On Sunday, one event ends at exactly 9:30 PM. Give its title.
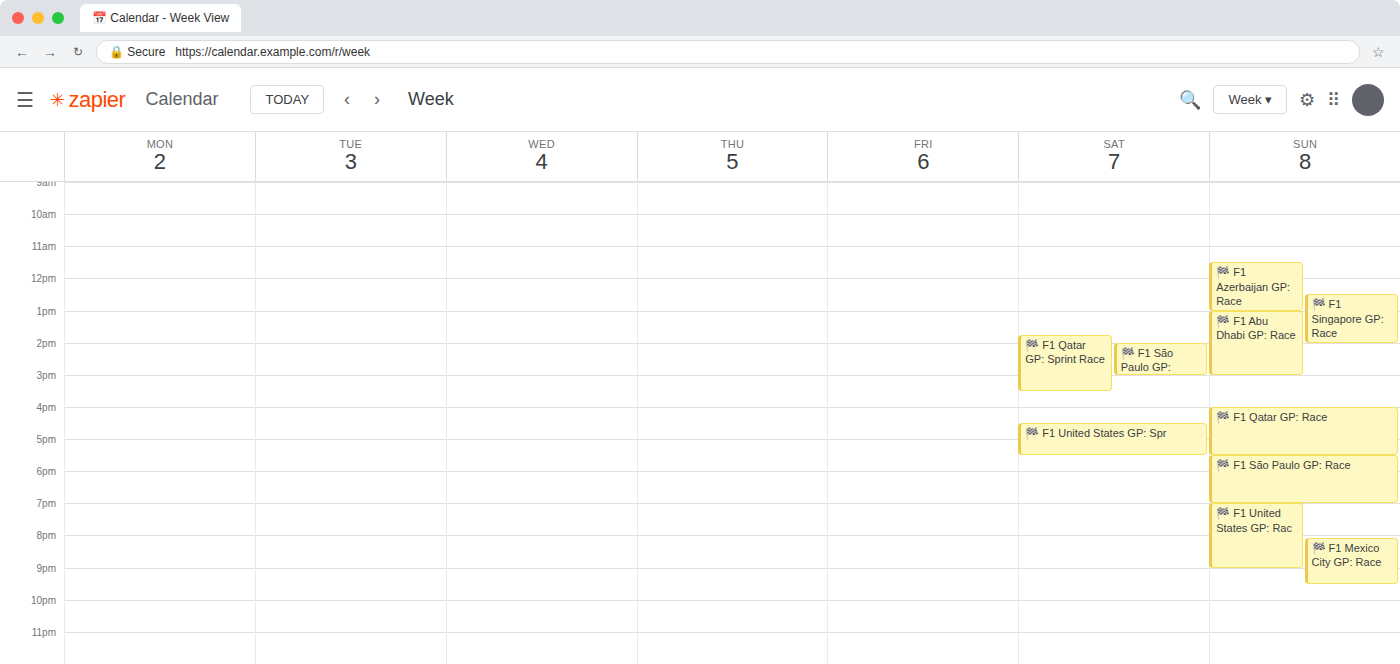
"🏁 F1 Mexico City GP: Race"